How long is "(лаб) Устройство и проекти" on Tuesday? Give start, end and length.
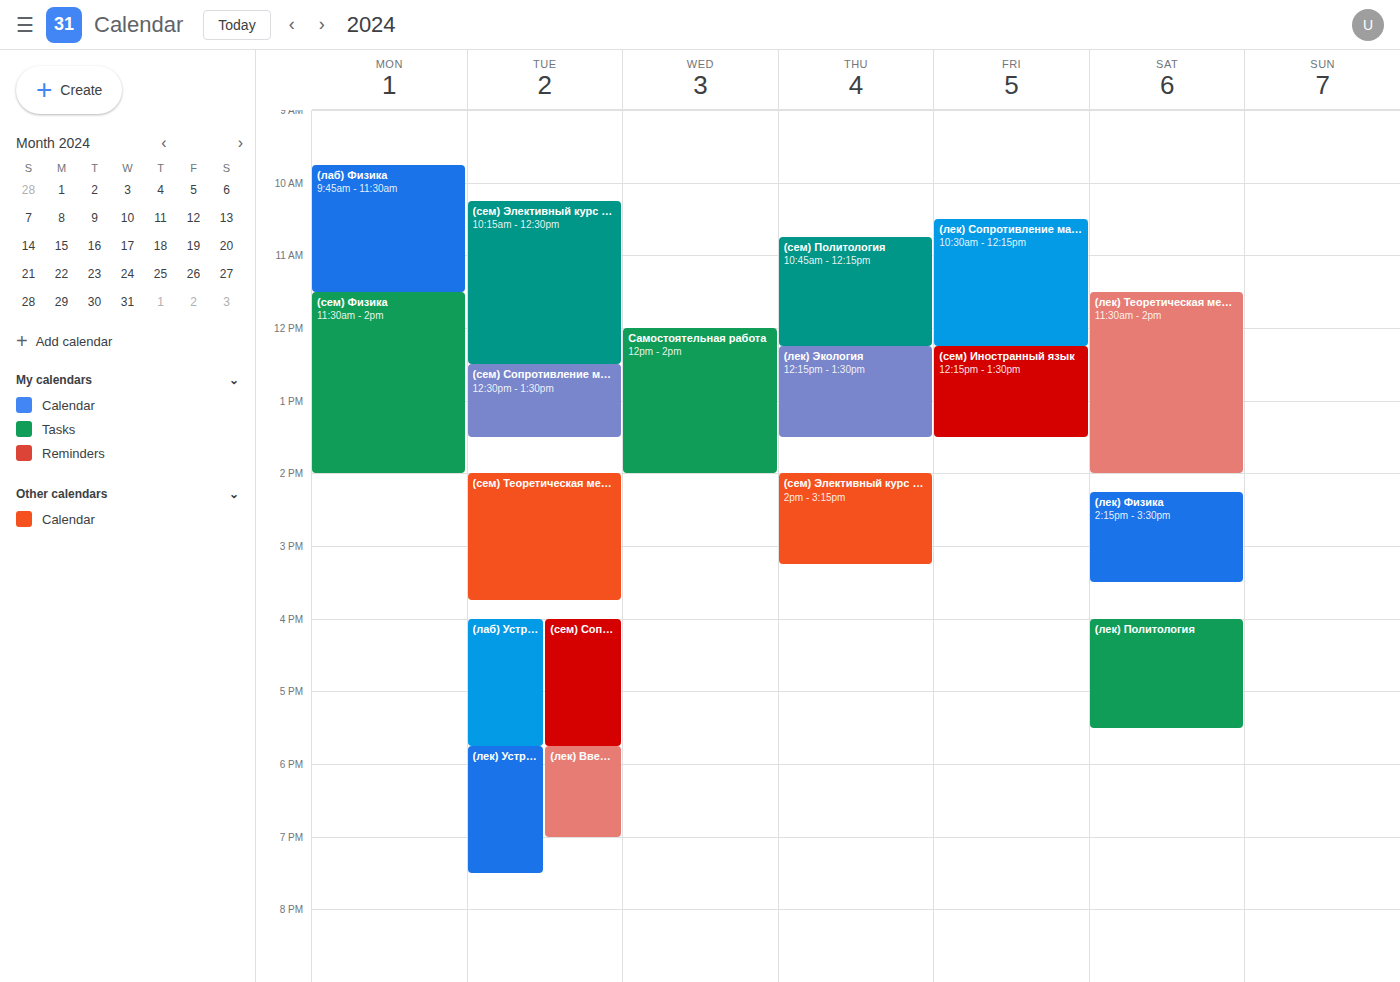
4:00 PM to 5:45 PM, 1 hour 45 minutes